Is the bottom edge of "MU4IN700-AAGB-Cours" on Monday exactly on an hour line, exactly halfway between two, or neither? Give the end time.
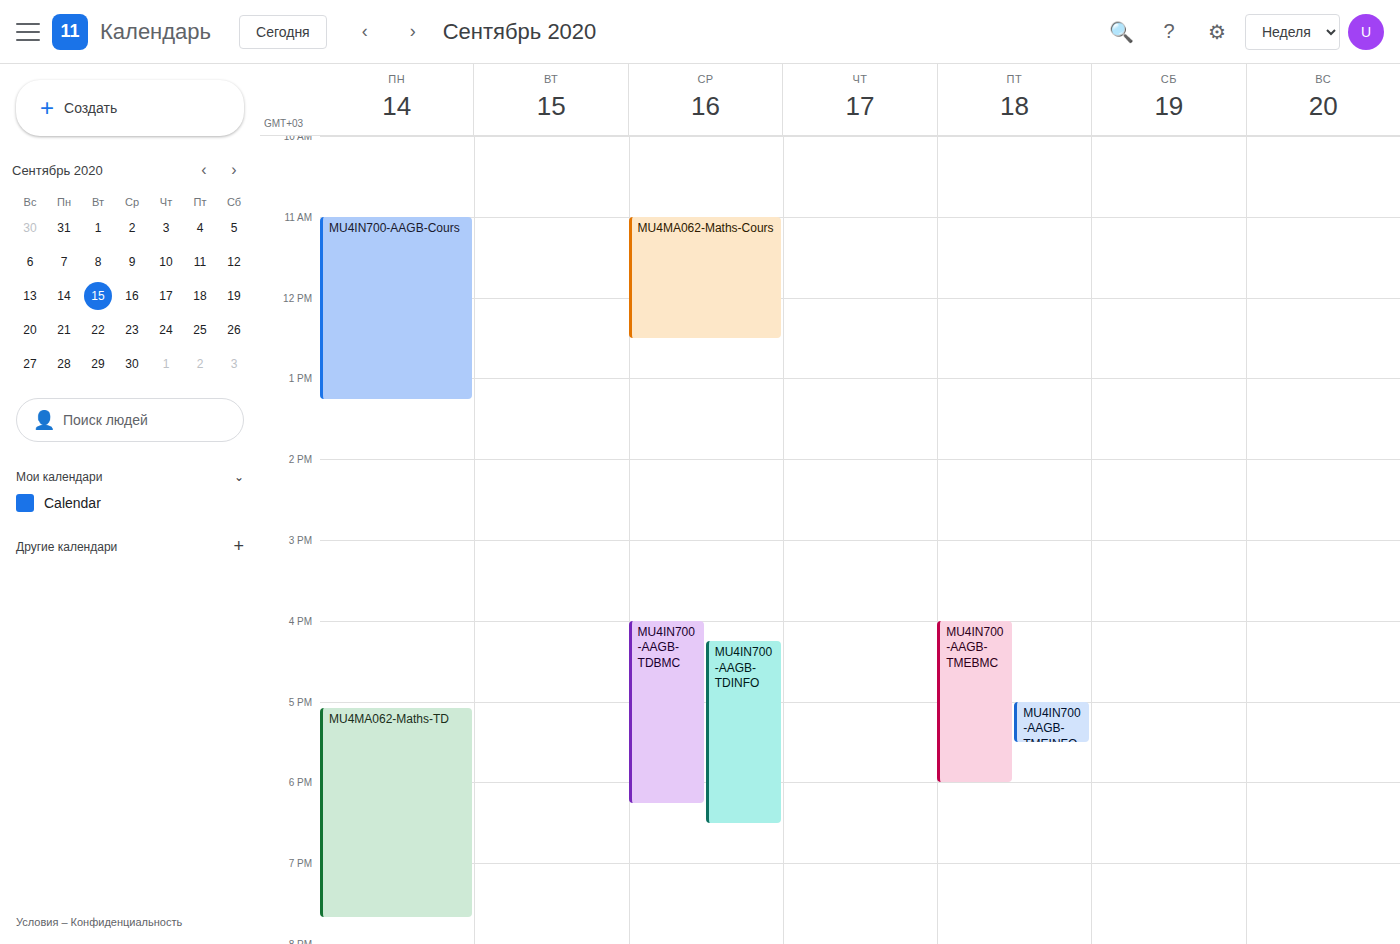
1:15 PM -- neither: a quarter of the way from the 1 PM line to the 2 PM line.